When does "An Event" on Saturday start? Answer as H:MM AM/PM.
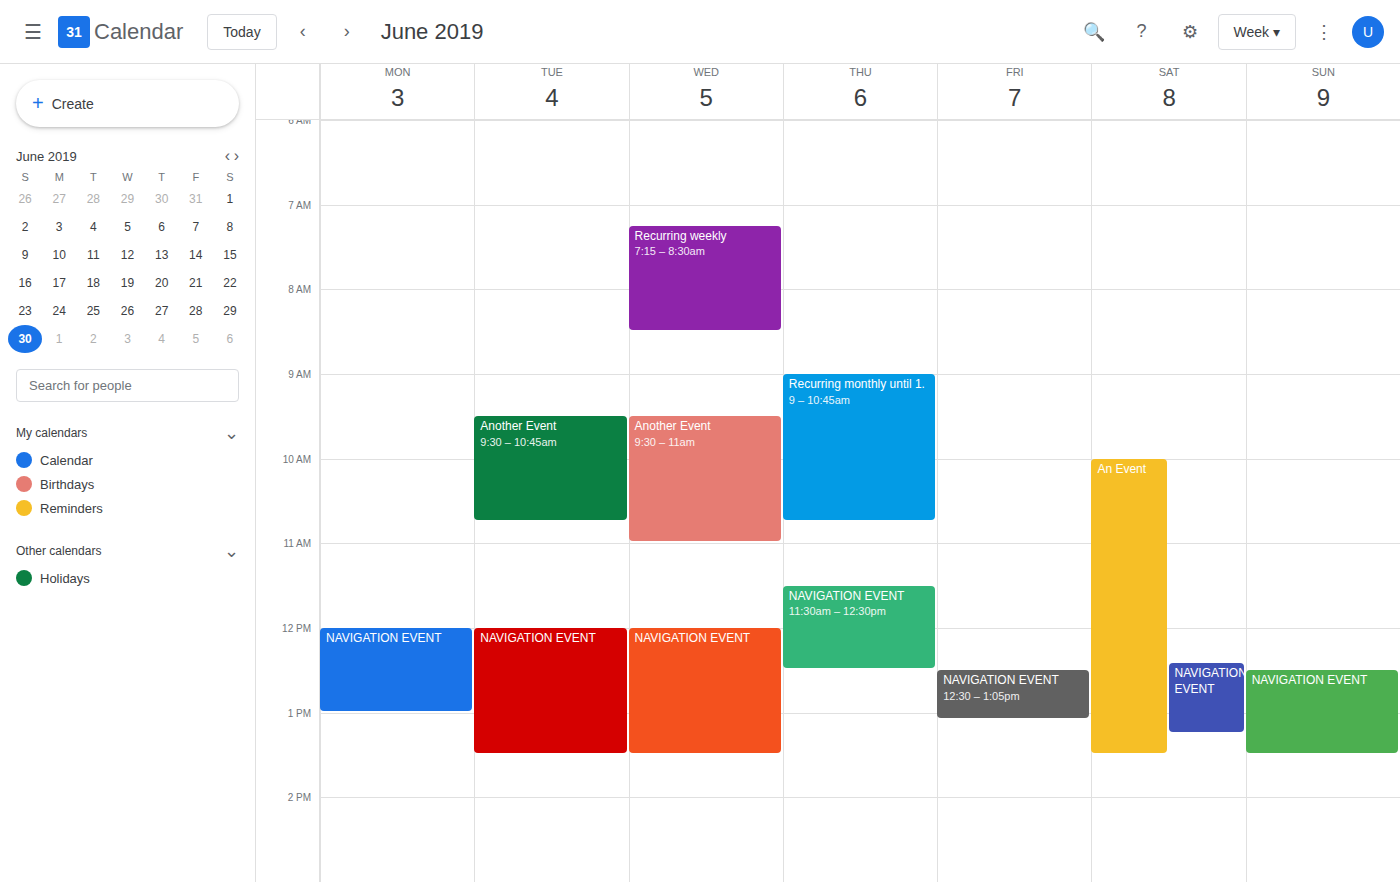
10:00 AM